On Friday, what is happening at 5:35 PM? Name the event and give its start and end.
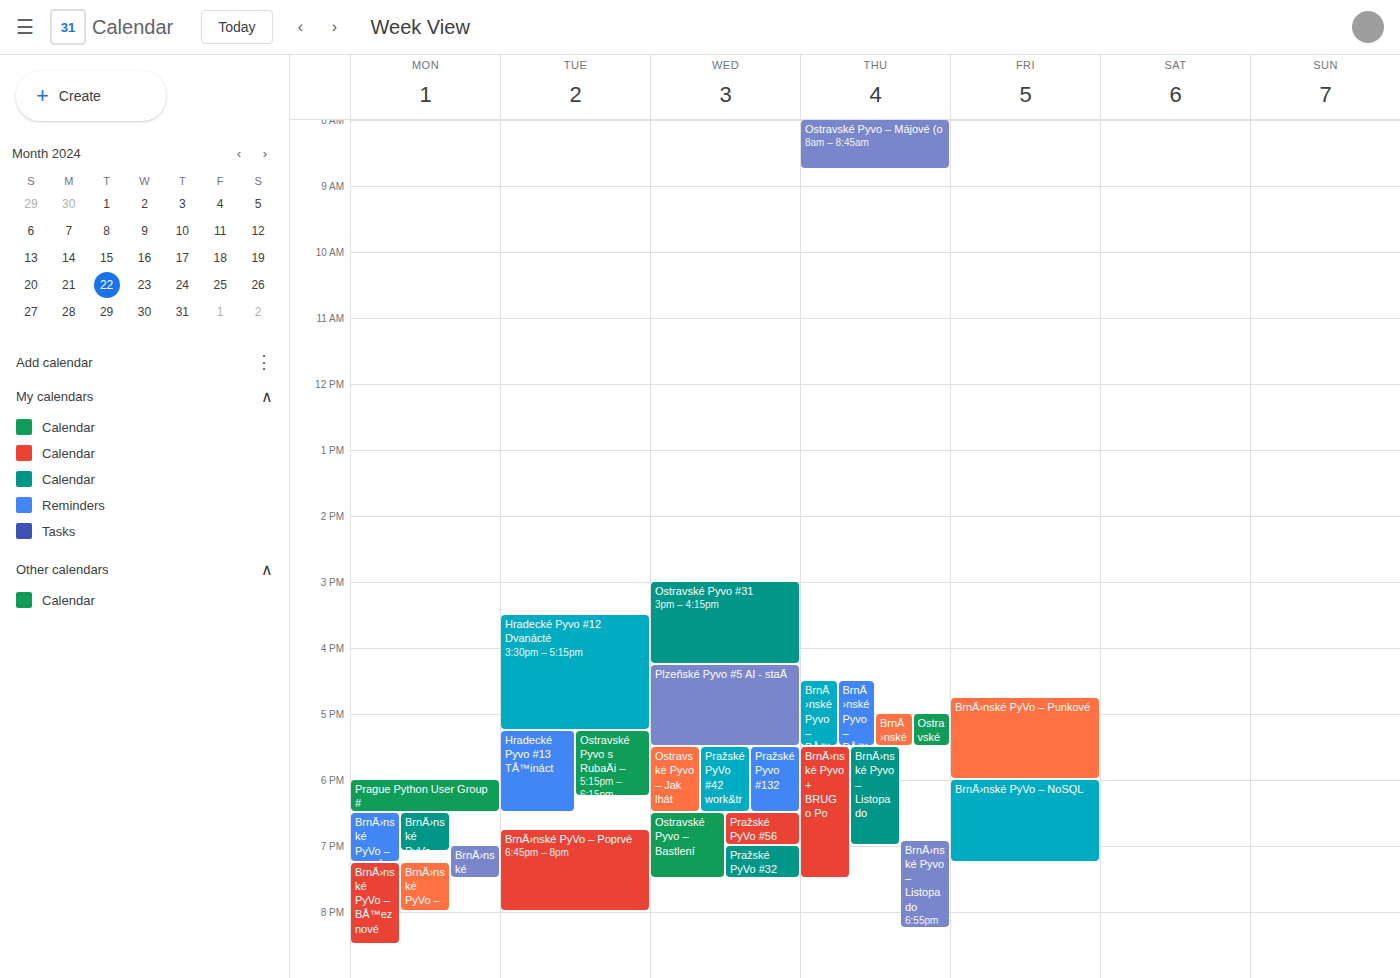
"BrnÄ›nské PyVo – Punkové", 4:45 PM to 6:00 PM